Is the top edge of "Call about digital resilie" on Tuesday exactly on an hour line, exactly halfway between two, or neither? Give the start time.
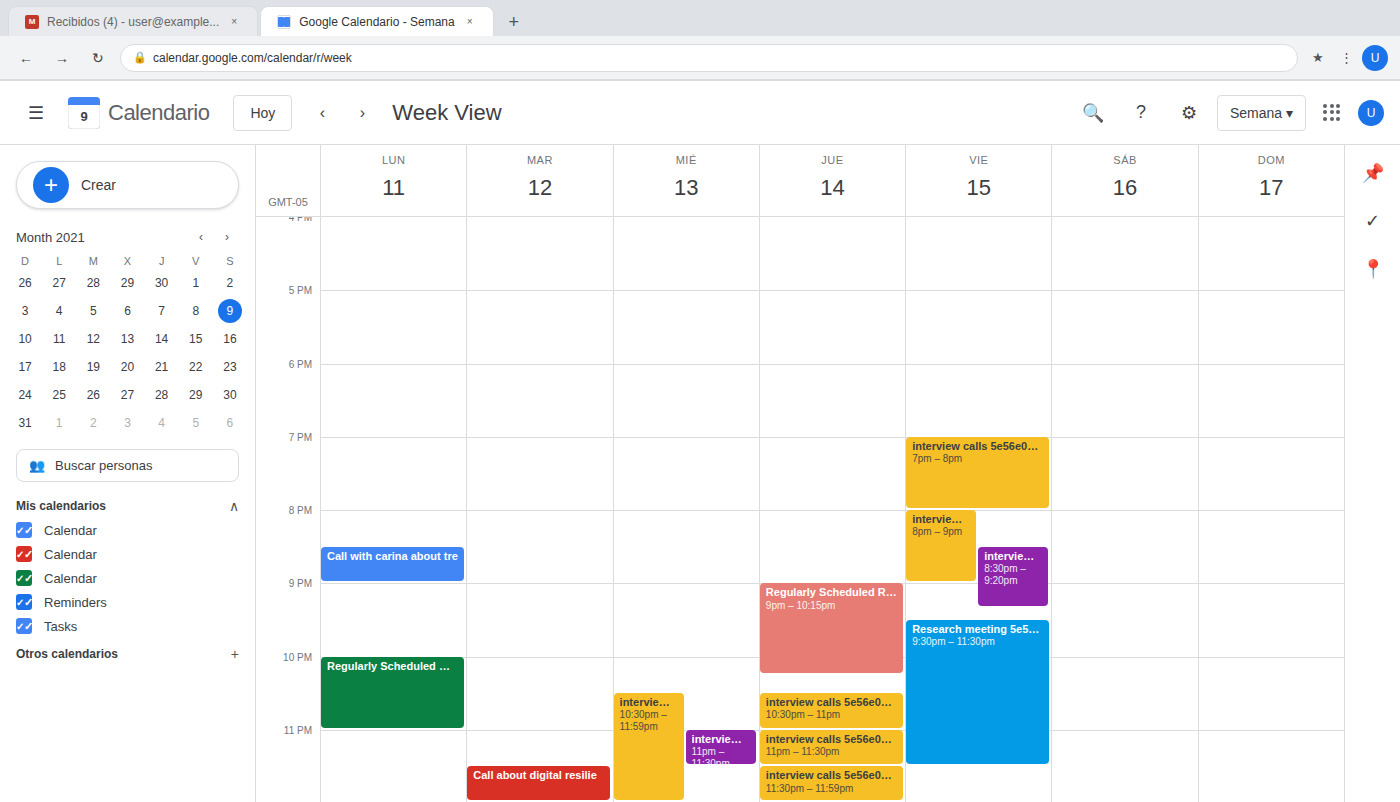
11:30 PM -- halfway between the 11 PM and 12 AM lines.